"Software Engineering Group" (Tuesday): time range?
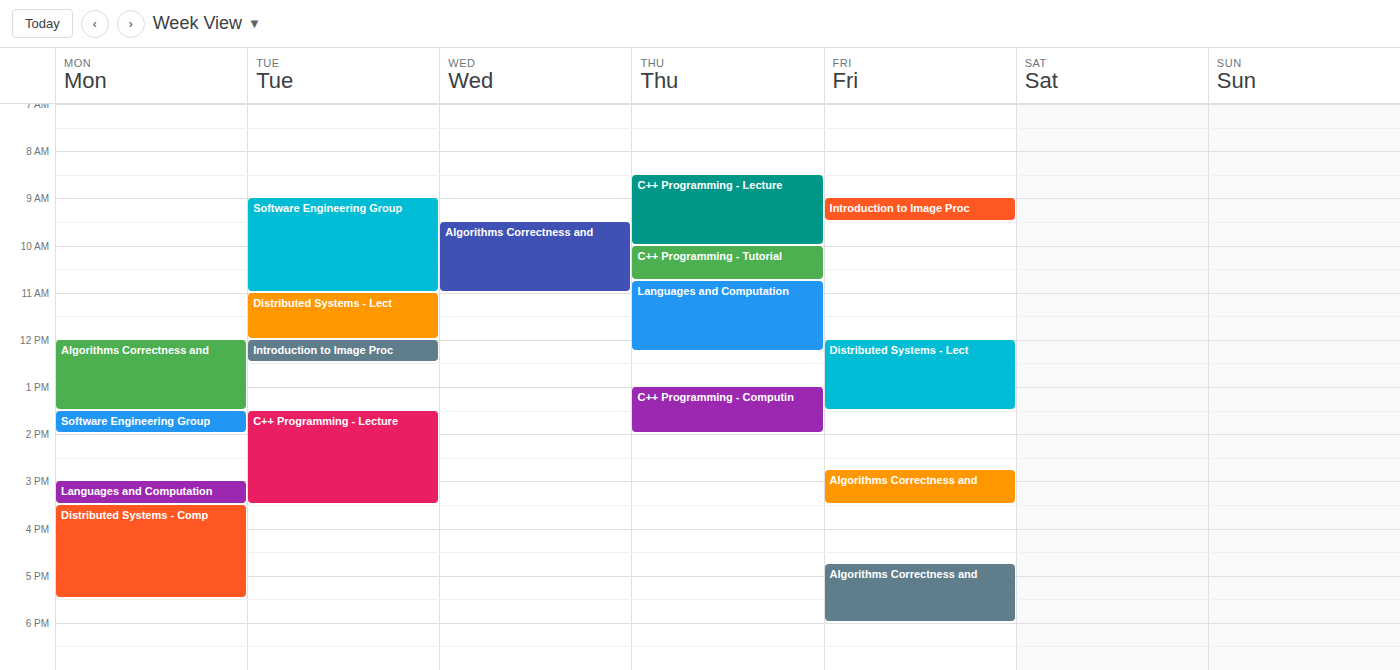
9:00 AM to 11:00 AM